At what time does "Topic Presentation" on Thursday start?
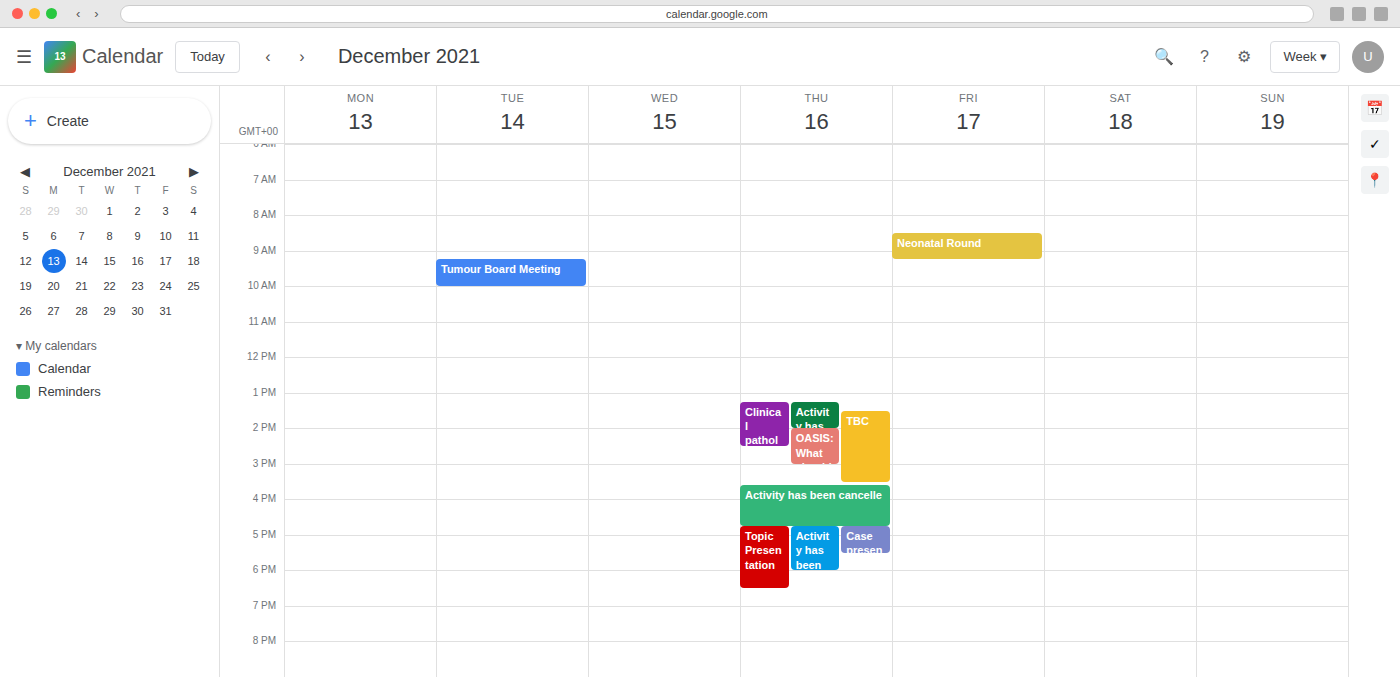
4:45 PM